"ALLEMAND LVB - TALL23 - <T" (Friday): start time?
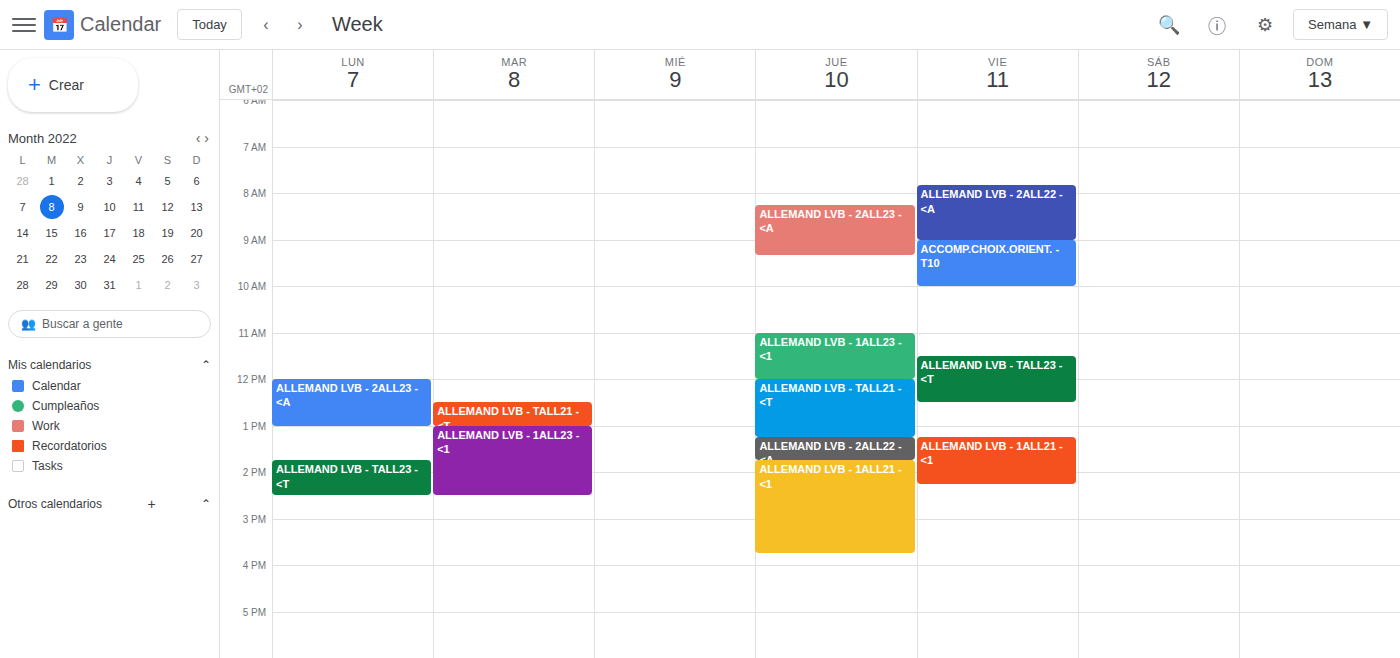
11:30 AM